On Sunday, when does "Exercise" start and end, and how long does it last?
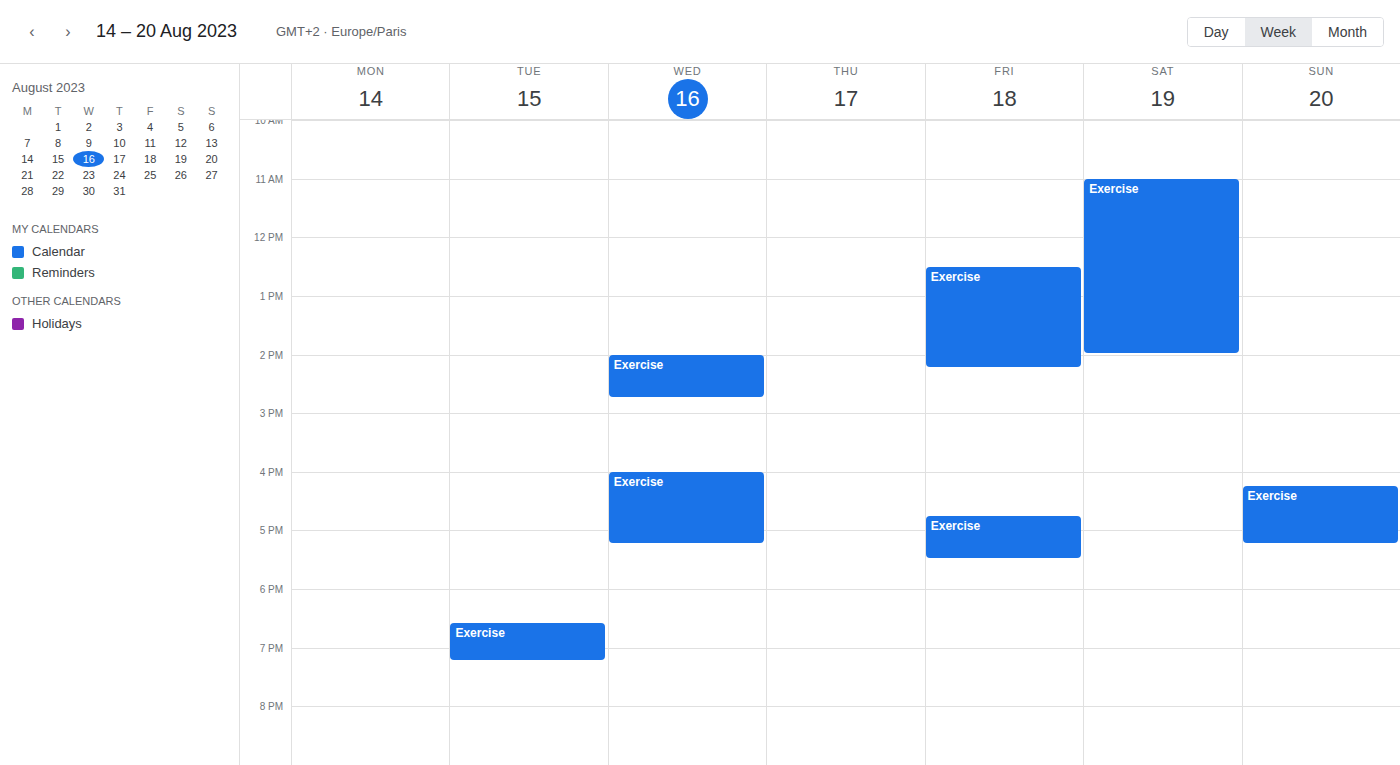
4:15 PM to 5:15 PM, 1 hour